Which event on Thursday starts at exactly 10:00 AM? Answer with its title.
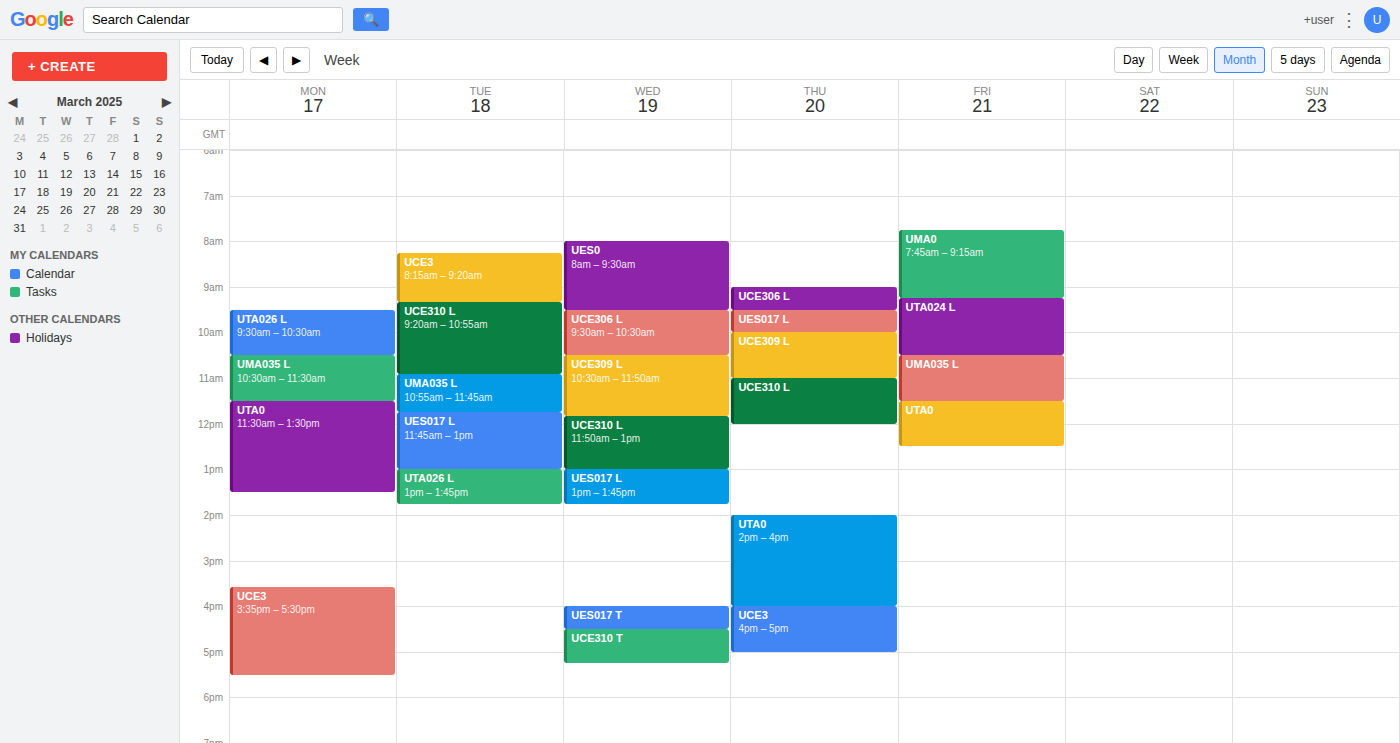
"UCE309 L"